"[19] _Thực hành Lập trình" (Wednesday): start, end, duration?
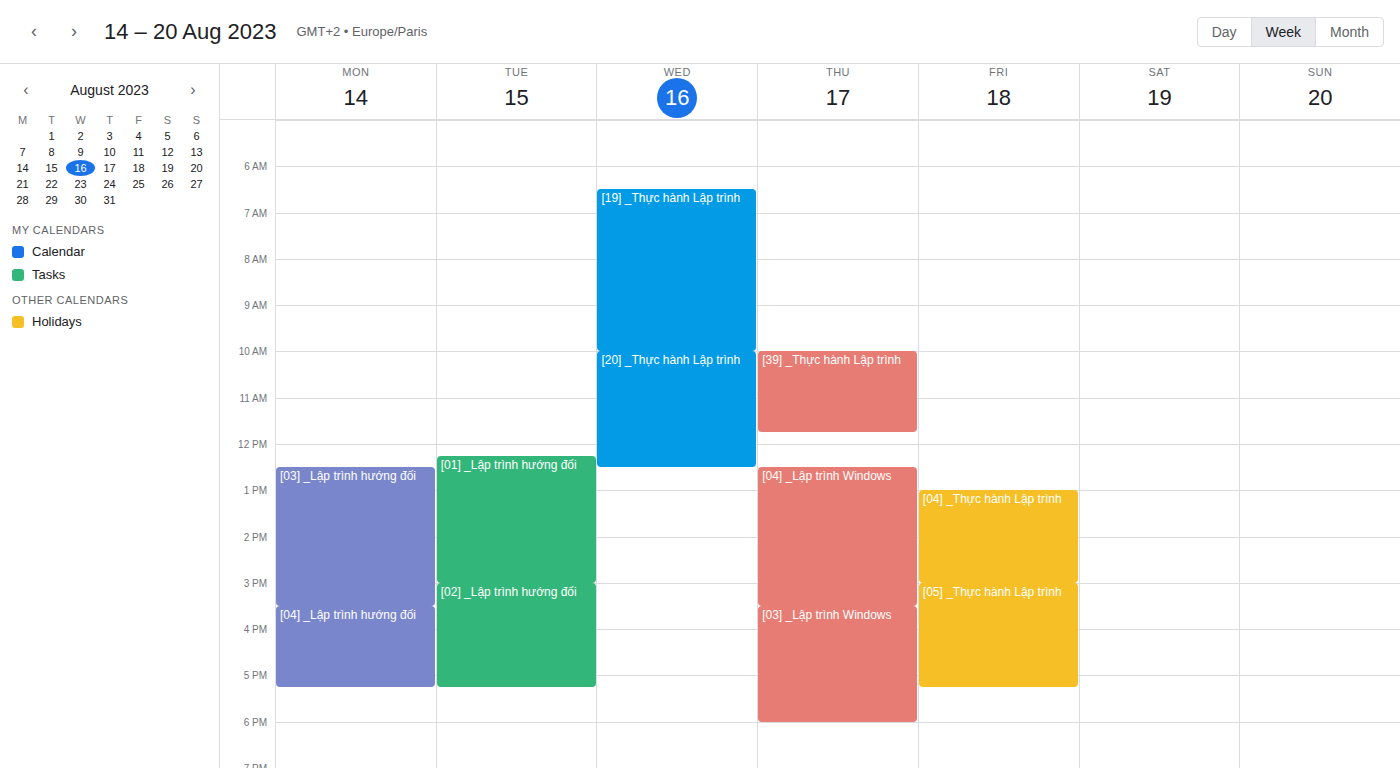
6:30 AM to 10:00 AM, 3 hours 30 minutes